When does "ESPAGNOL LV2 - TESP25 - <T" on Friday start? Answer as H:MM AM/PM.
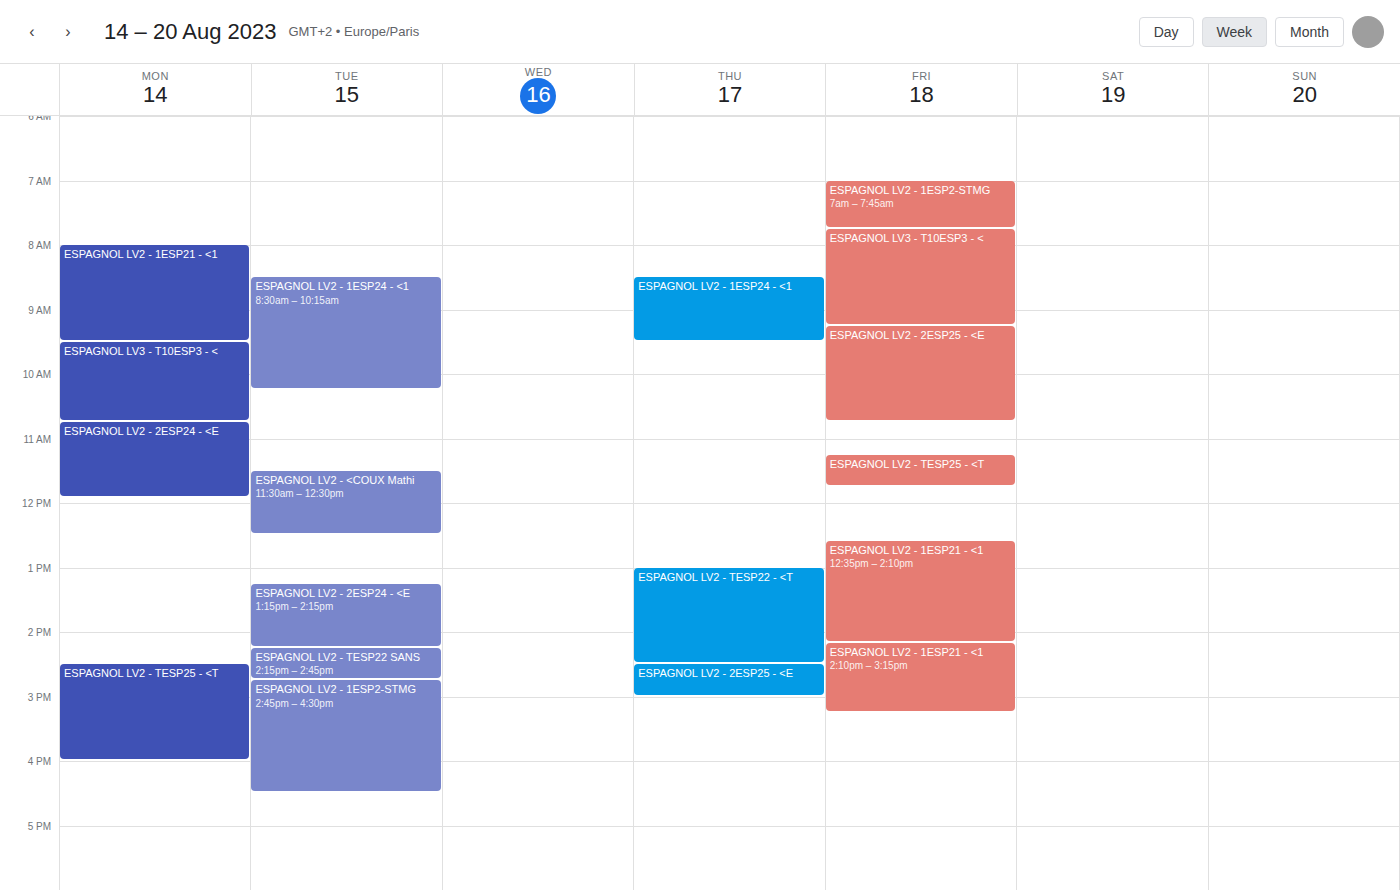
11:15 AM